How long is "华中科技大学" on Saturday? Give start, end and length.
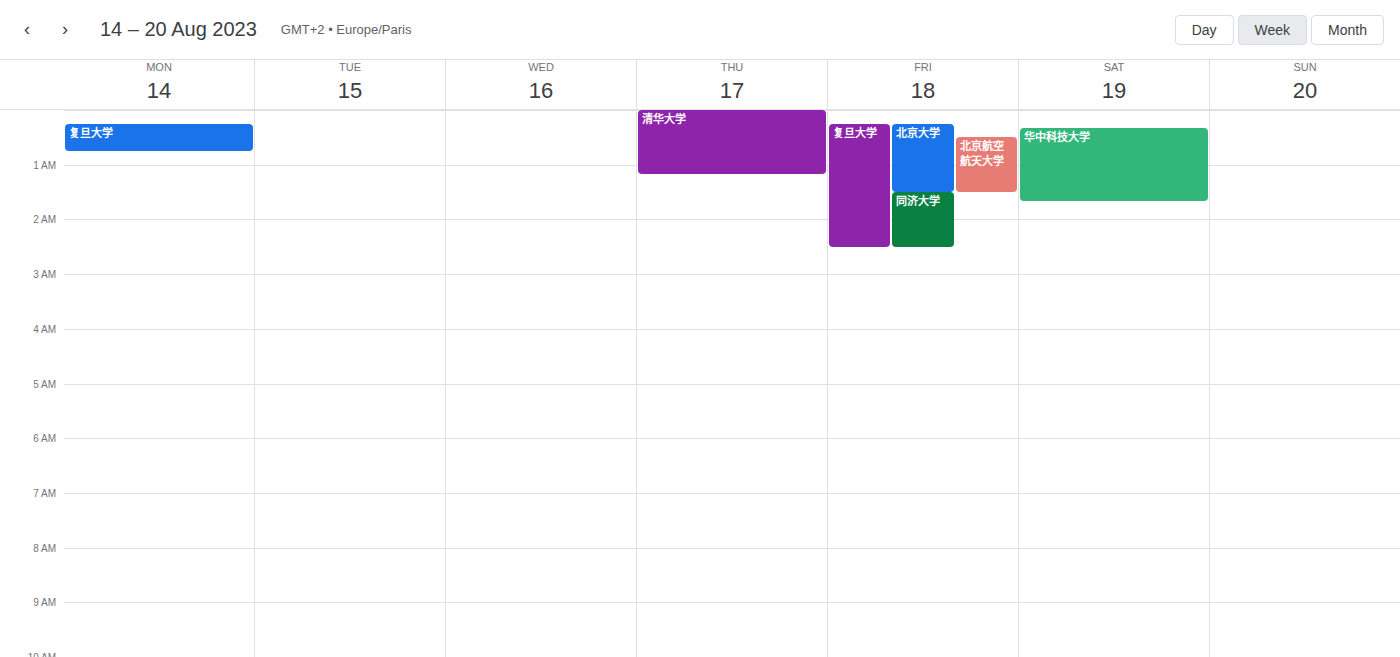
12:20 AM to 1:40 AM, 1 hour 20 minutes